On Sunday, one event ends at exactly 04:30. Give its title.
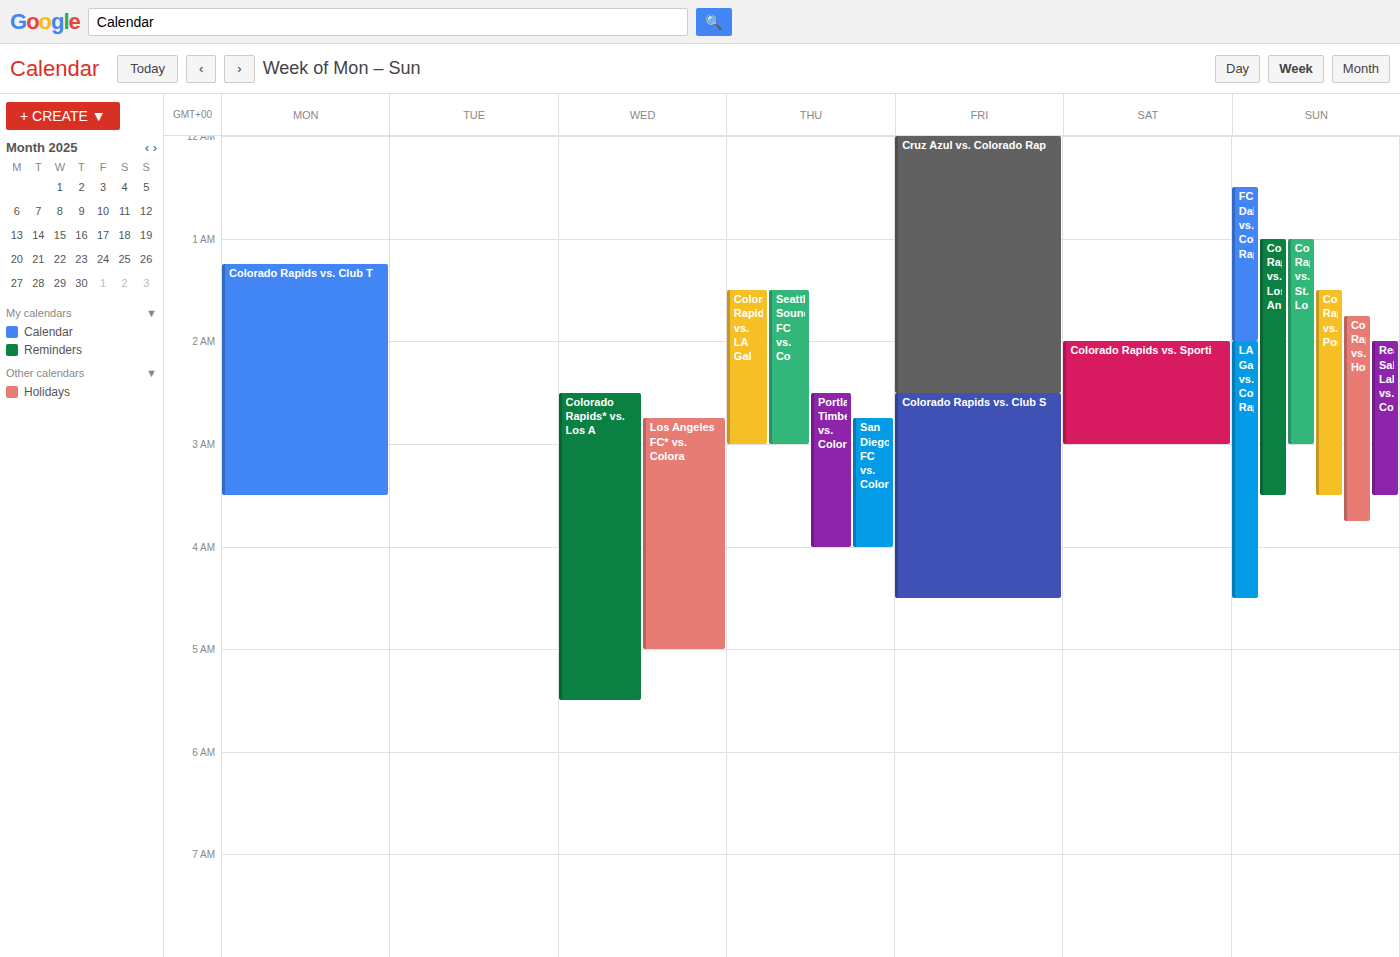
"LA Galaxy vs. Colorado Rap"